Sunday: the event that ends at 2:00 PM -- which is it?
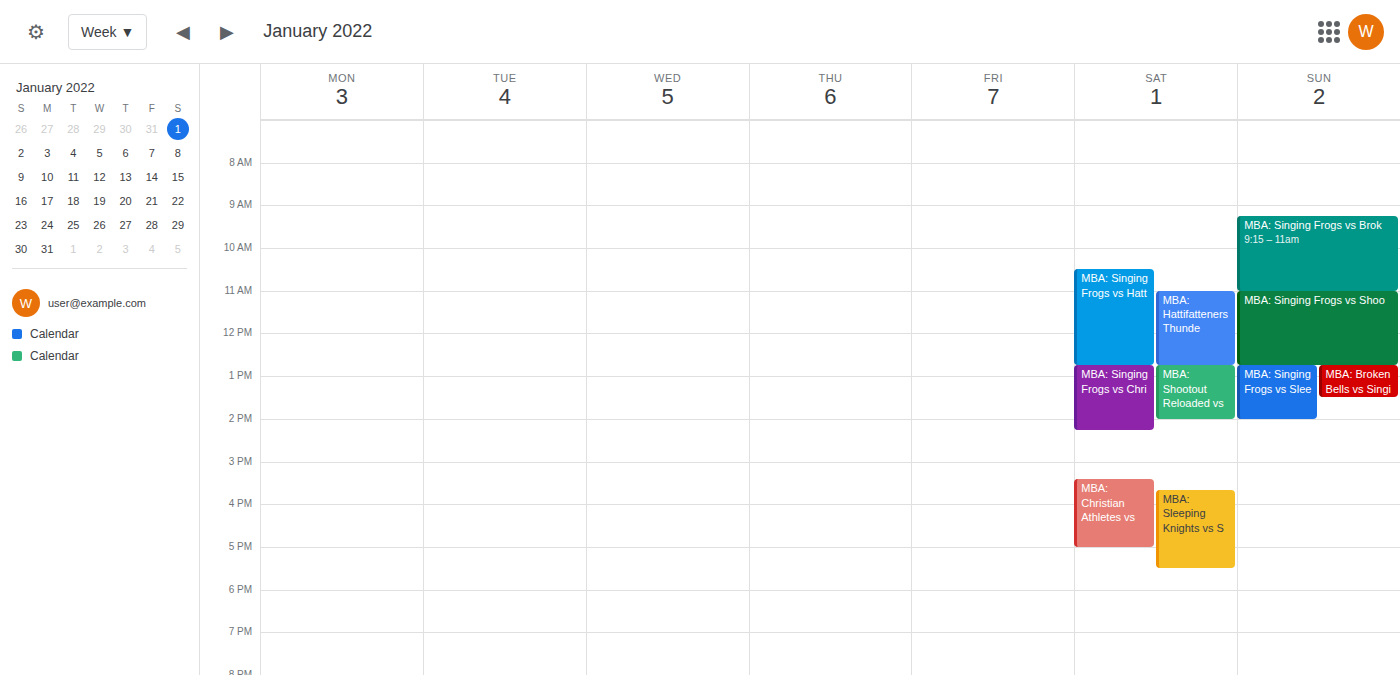
"MBA: Singing Frogs vs Slee"